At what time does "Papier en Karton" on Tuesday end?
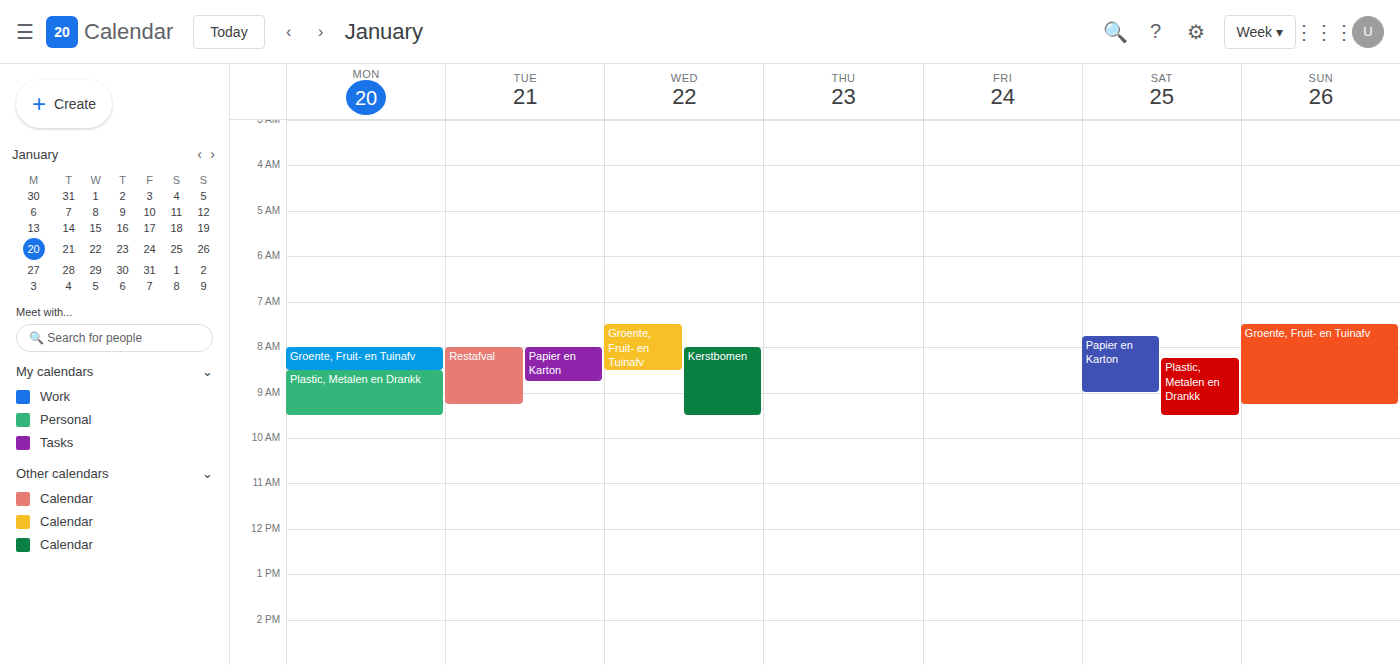
8:45 AM